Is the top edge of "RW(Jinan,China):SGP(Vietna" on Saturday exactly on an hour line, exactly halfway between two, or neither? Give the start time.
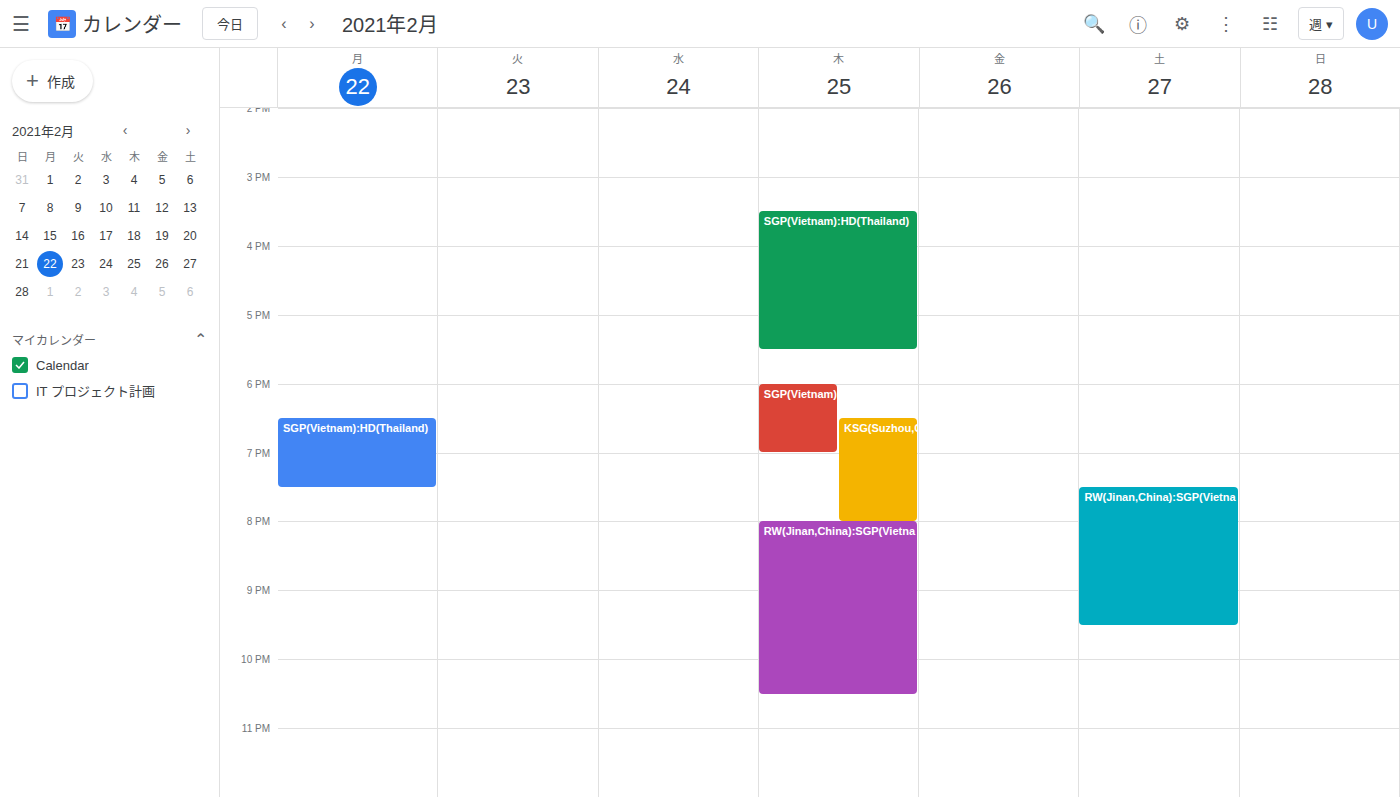
19:30 -- halfway between the 19:00 and 20:00 lines.